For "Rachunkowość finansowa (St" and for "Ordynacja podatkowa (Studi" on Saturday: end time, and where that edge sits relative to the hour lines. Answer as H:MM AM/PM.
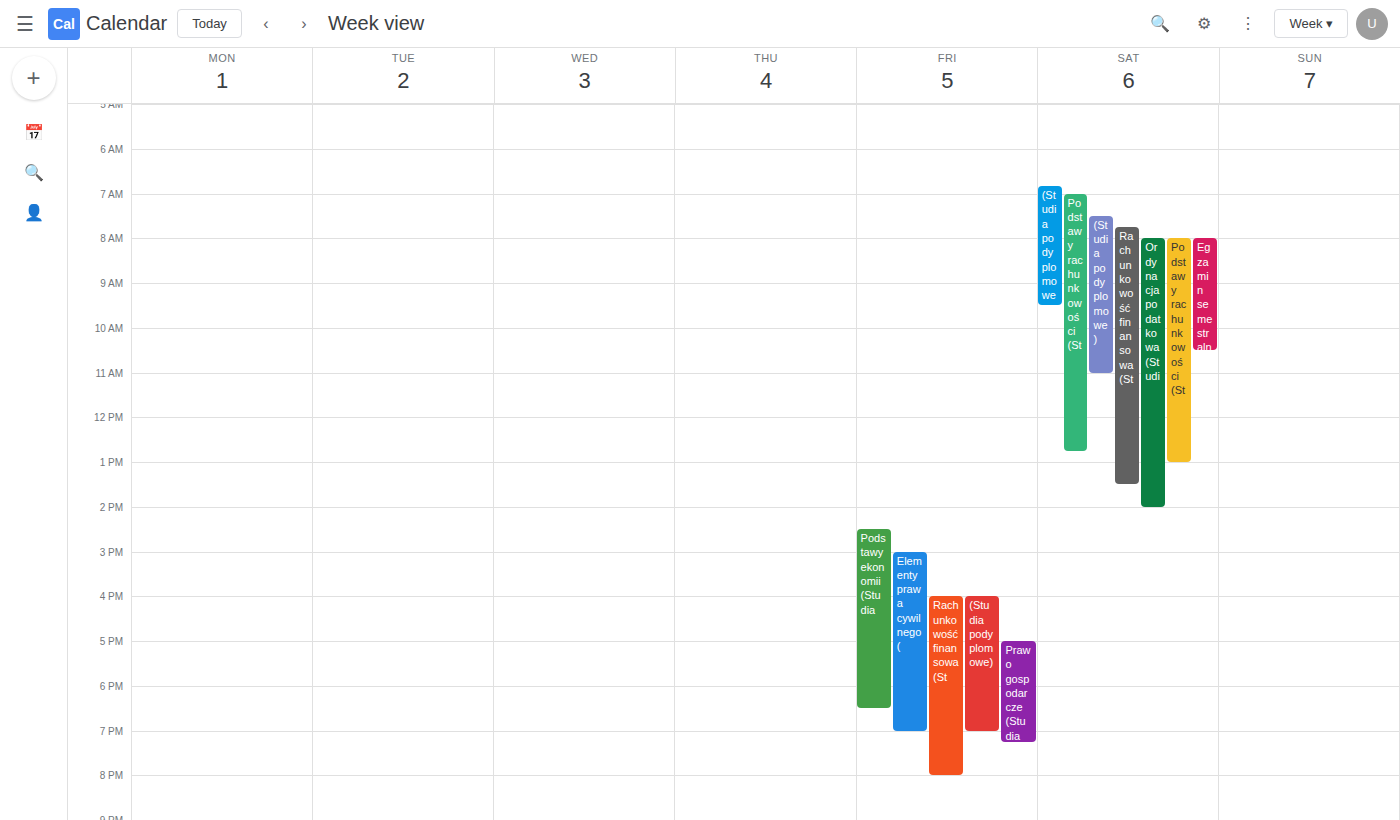
"Rachunkowość finansowa (St": 1:30 PM, halfway between the 1 PM and 2 PM lines. "Ordynacja podatkowa (Studi": 2:00 PM, exactly on the 2 PM line.